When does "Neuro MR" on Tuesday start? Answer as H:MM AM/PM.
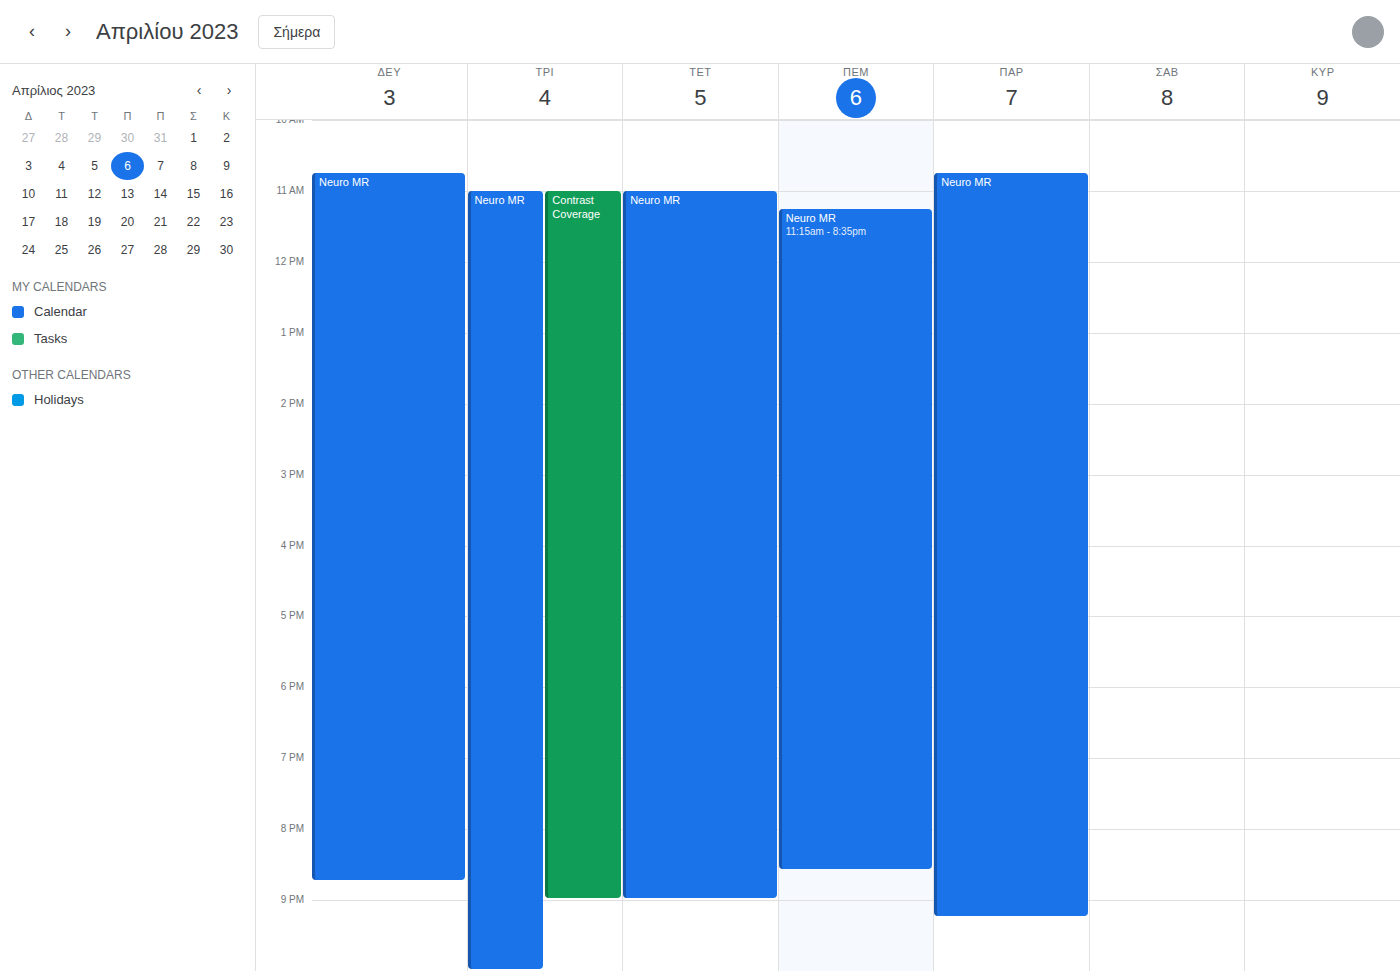
11:00 AM